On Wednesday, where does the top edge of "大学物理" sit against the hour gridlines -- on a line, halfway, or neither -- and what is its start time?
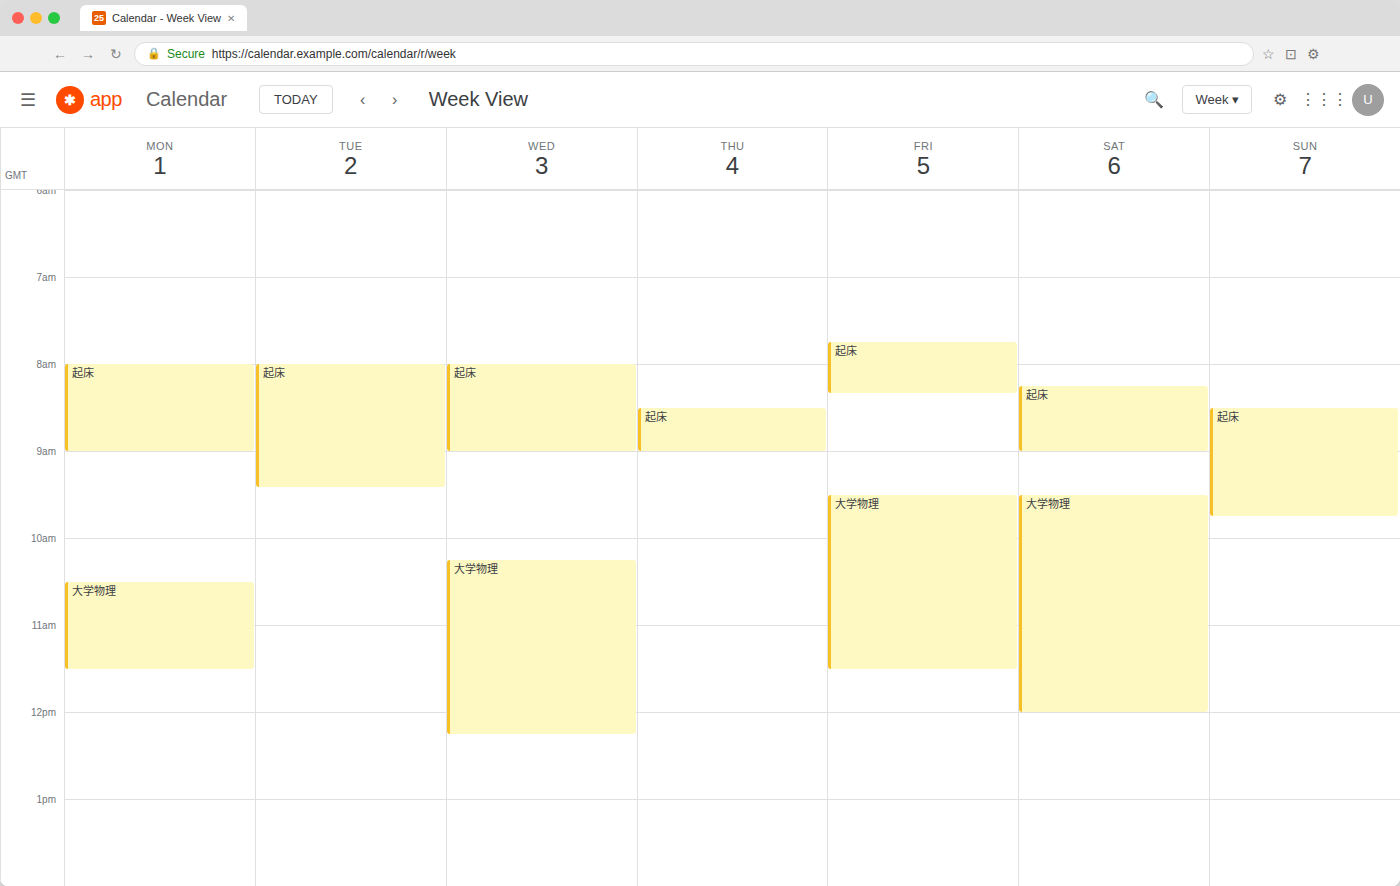
10:15 AM -- neither: a quarter of the way from the 10 AM line to the 11 AM line.